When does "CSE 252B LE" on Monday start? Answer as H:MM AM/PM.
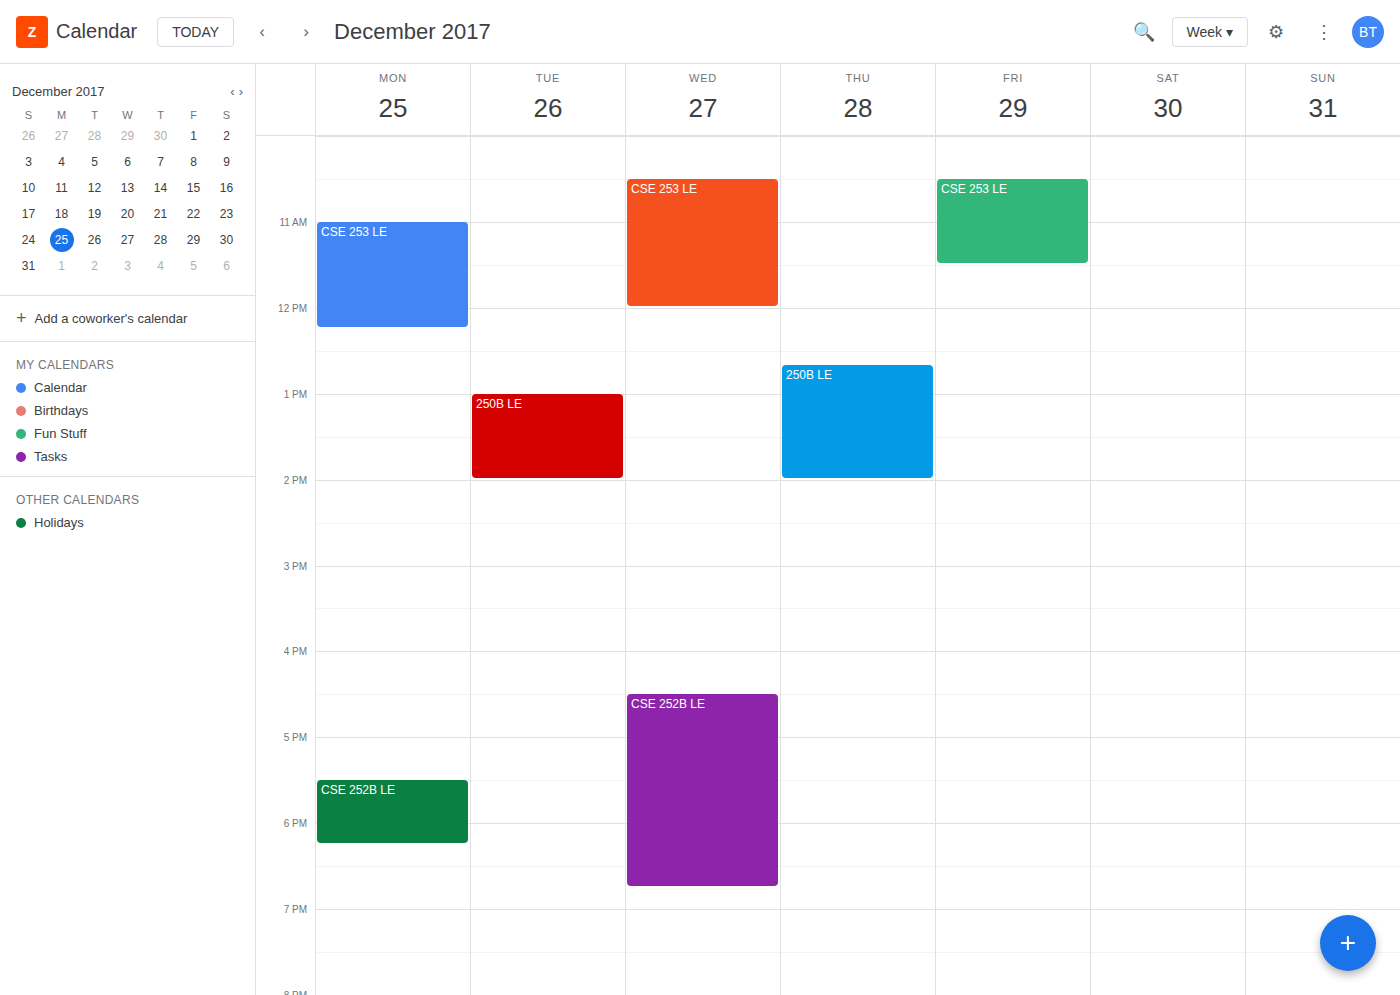
5:30 PM